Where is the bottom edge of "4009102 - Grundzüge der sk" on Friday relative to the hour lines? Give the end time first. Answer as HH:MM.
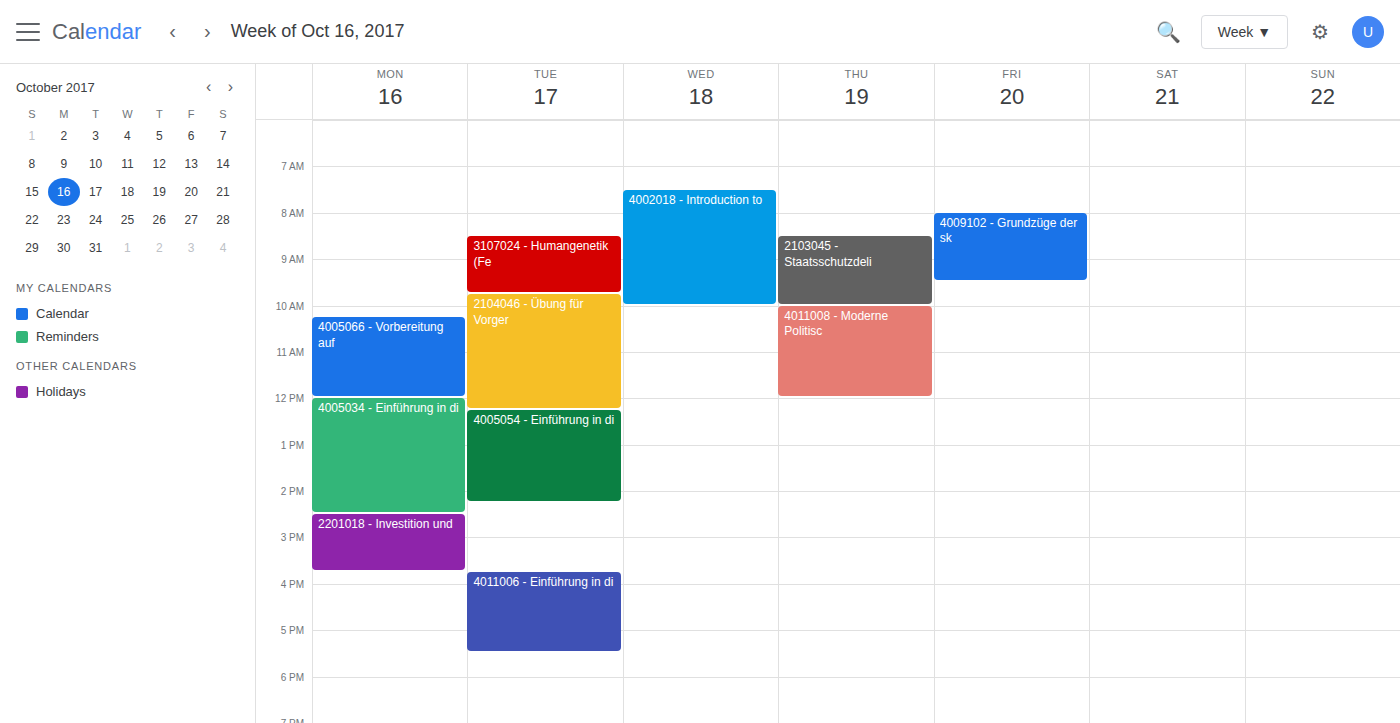
09:30 -- halfway between the 09:00 and 10:00 lines.